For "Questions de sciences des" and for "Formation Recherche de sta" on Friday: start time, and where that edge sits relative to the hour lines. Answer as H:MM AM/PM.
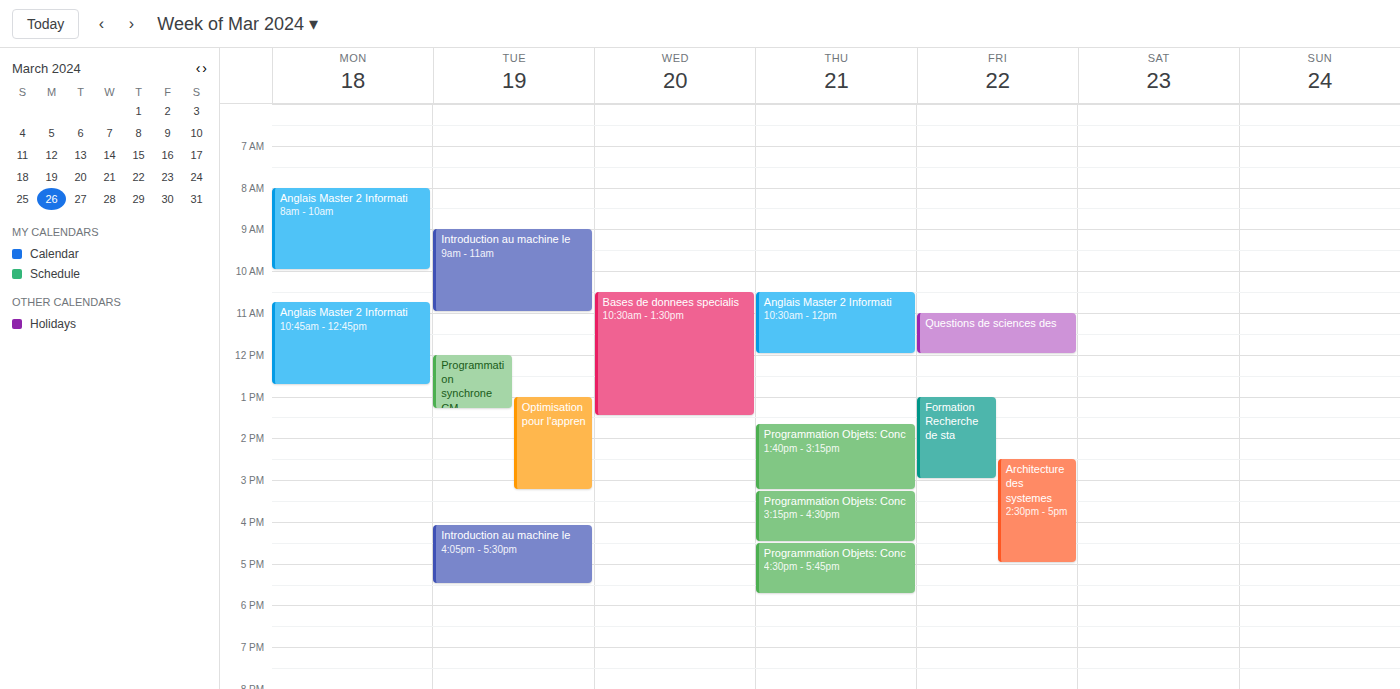
"Questions de sciences des": 11:00 AM, exactly on the 11 AM line. "Formation Recherche de sta": 1:00 PM, exactly on the 1 PM line.